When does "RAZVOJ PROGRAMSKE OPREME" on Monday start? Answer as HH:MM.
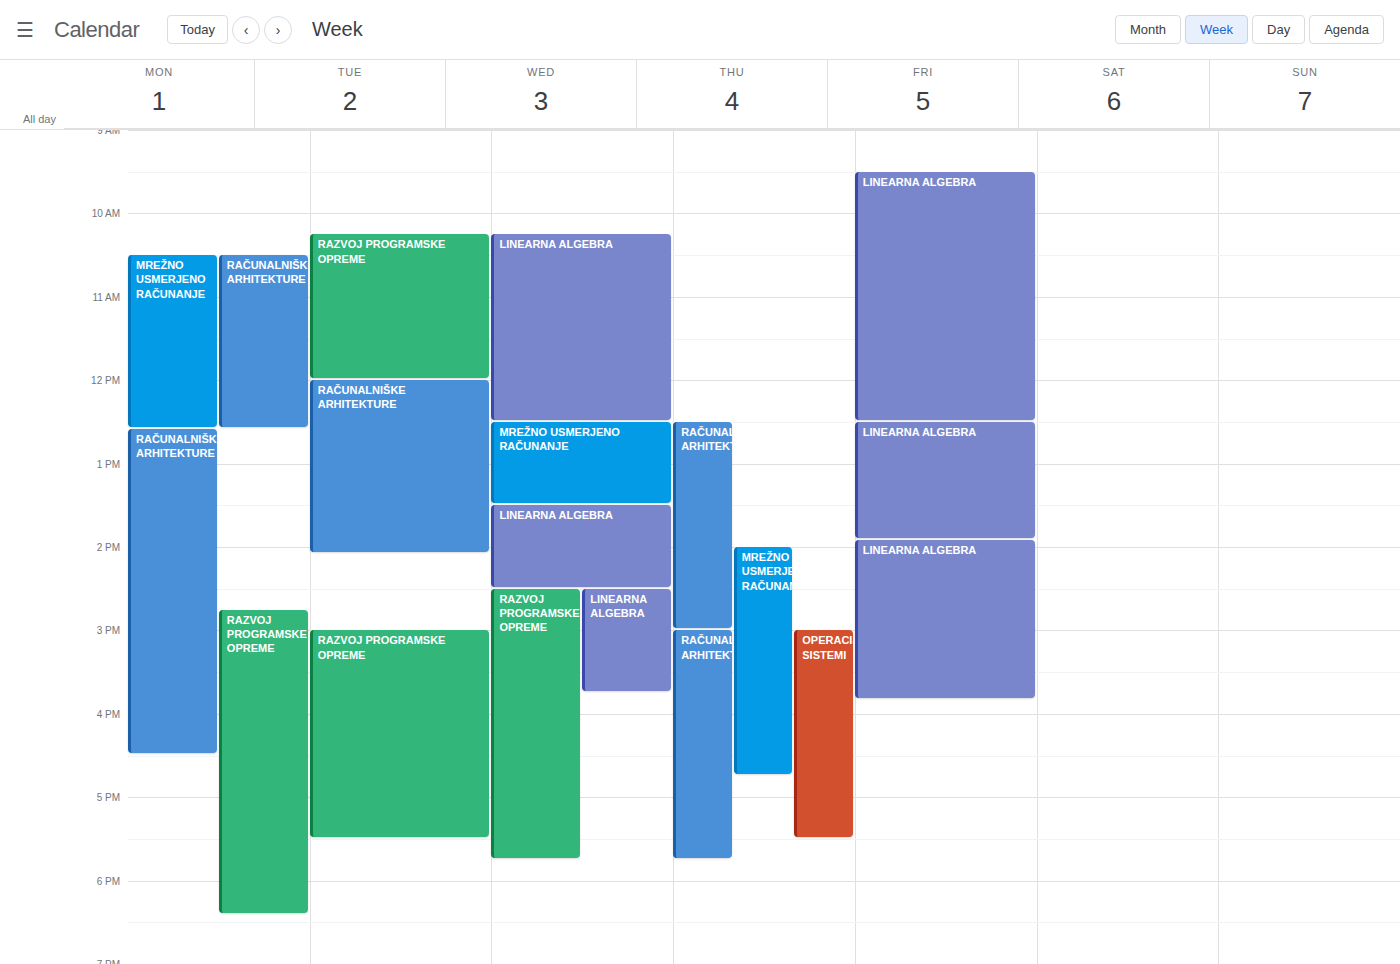
14:45